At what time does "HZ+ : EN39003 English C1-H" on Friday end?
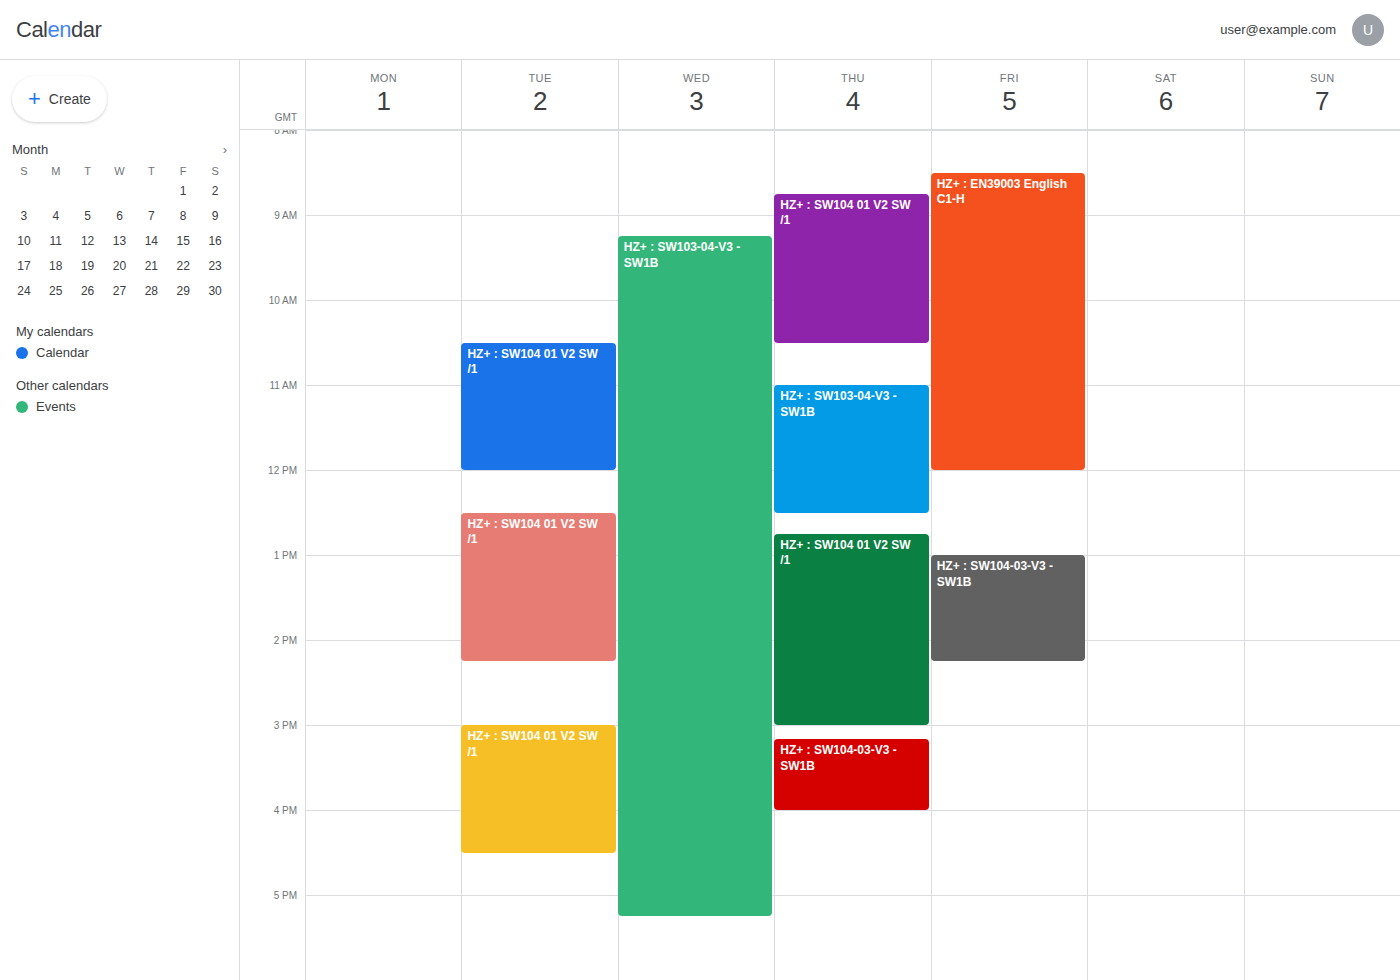
12:00 PM